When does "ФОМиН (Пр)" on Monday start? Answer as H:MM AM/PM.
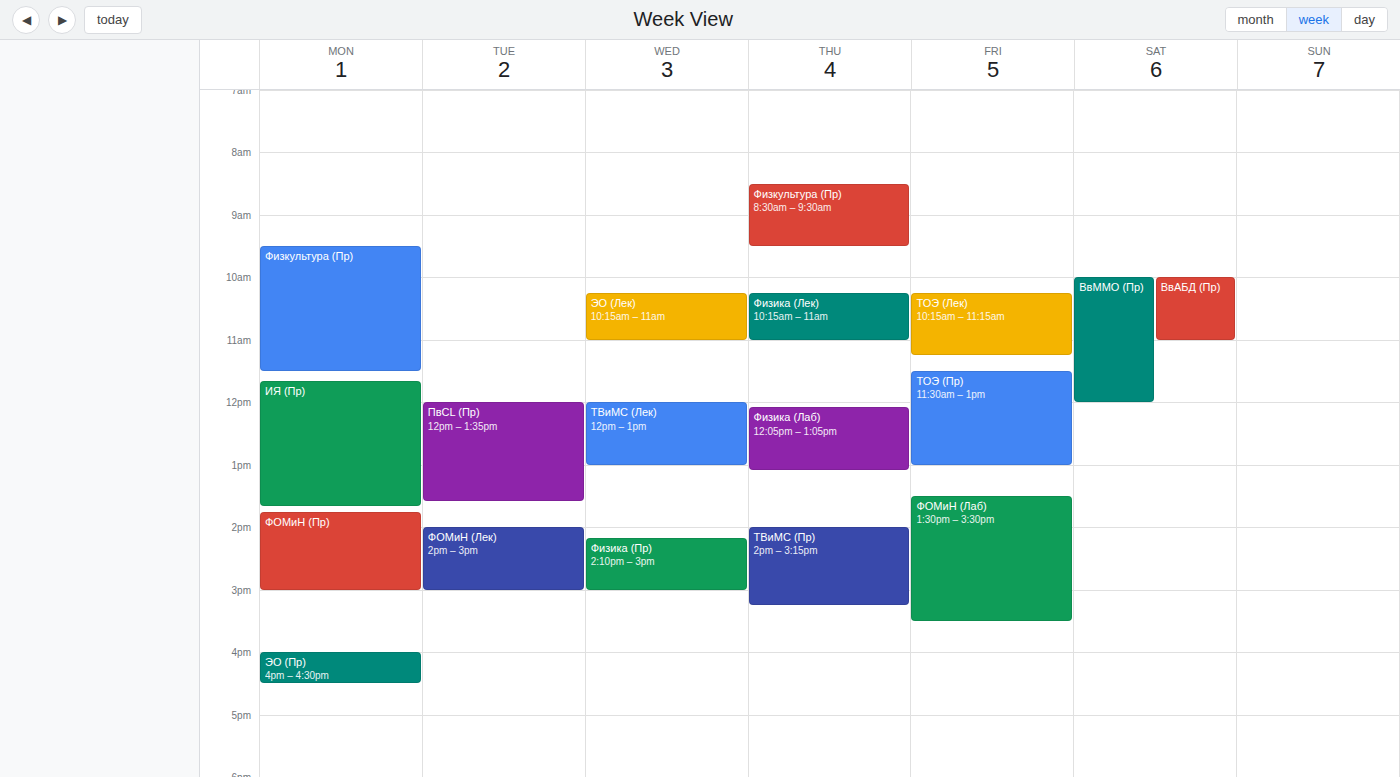
1:45 PM